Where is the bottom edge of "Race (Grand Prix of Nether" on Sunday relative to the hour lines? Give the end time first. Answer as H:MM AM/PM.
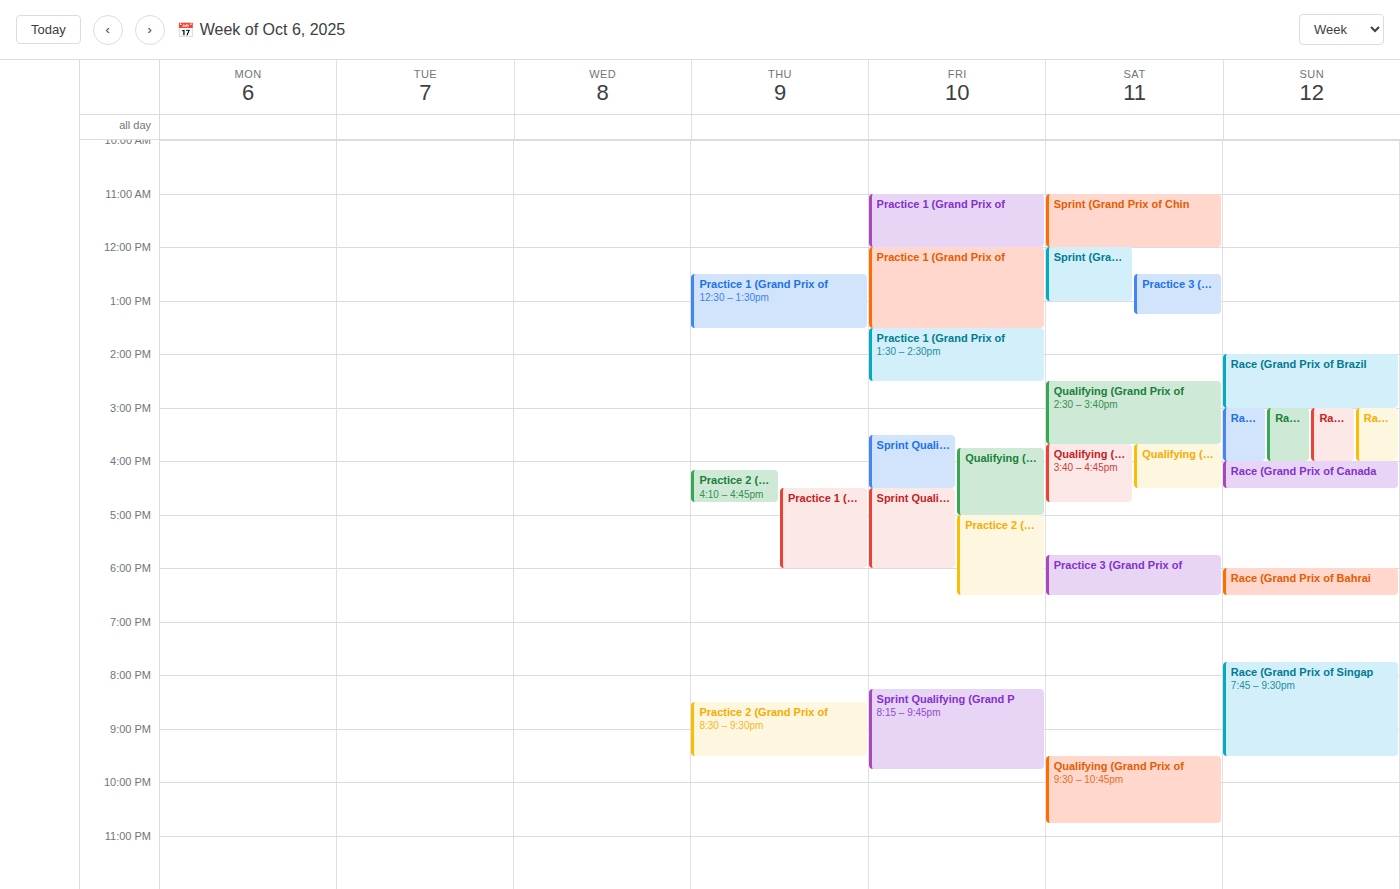
4:00 PM -- exactly on the 4 PM line.